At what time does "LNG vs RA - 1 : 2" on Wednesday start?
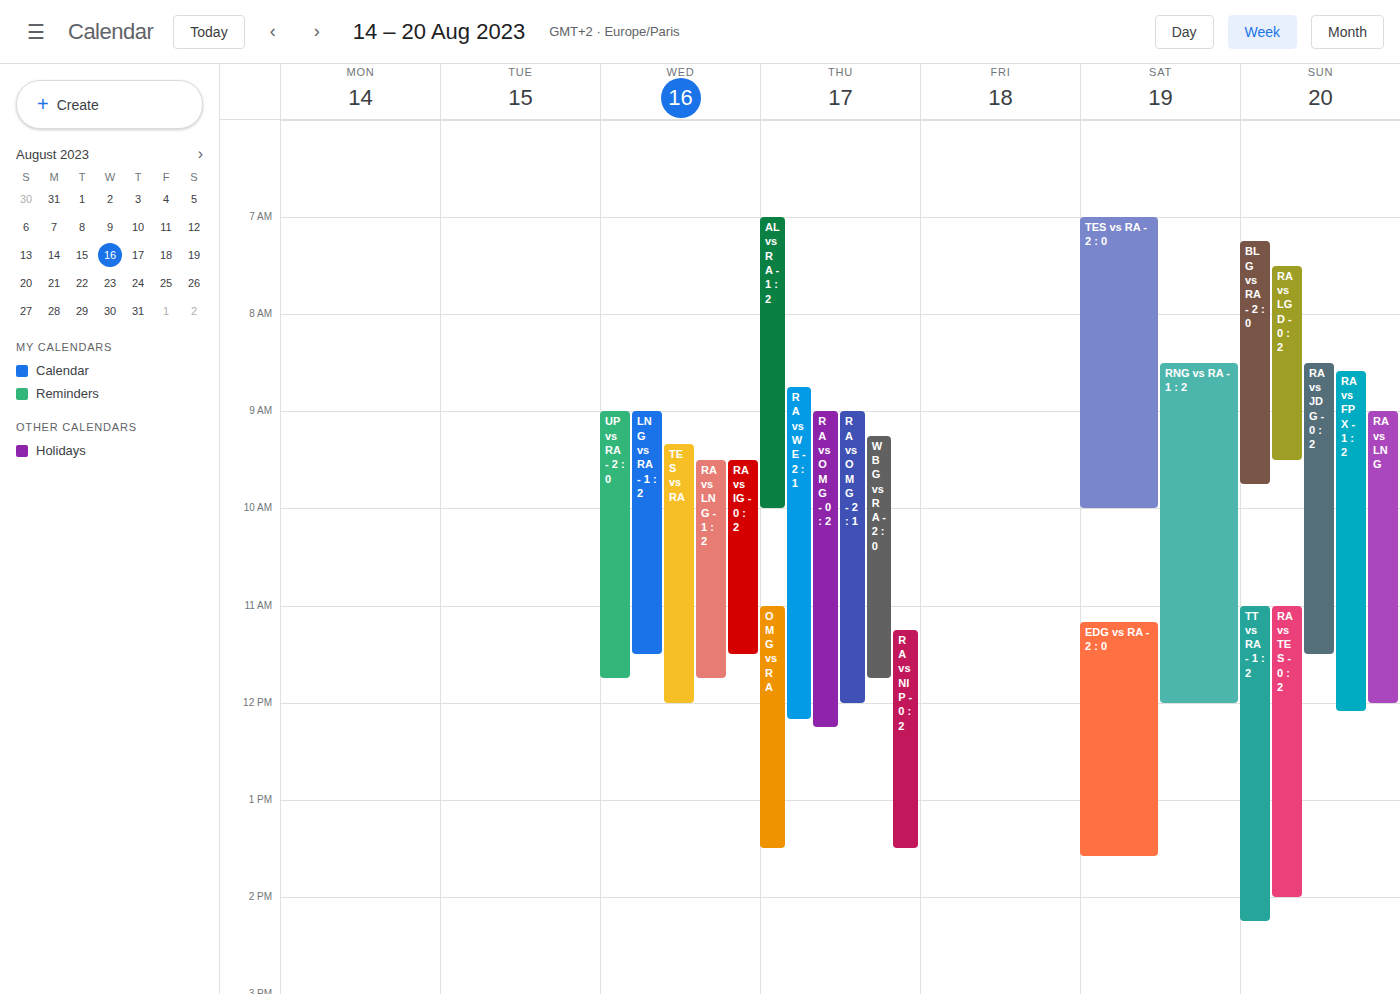
9:00 AM